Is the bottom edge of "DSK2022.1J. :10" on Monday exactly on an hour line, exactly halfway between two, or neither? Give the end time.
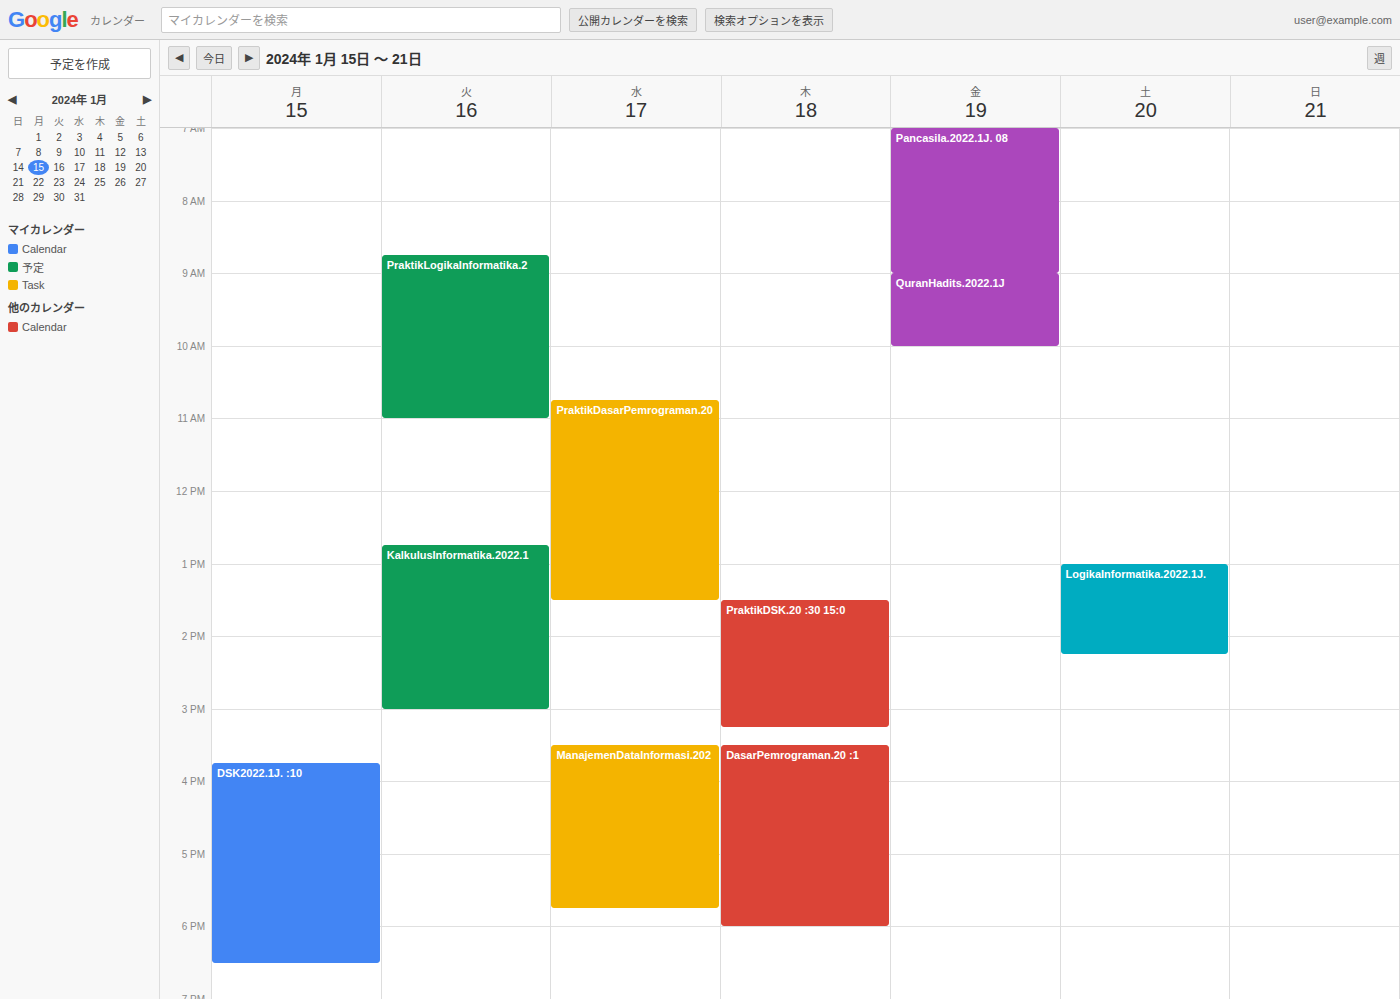
6:30 PM -- halfway between the 6 PM and 7 PM lines.